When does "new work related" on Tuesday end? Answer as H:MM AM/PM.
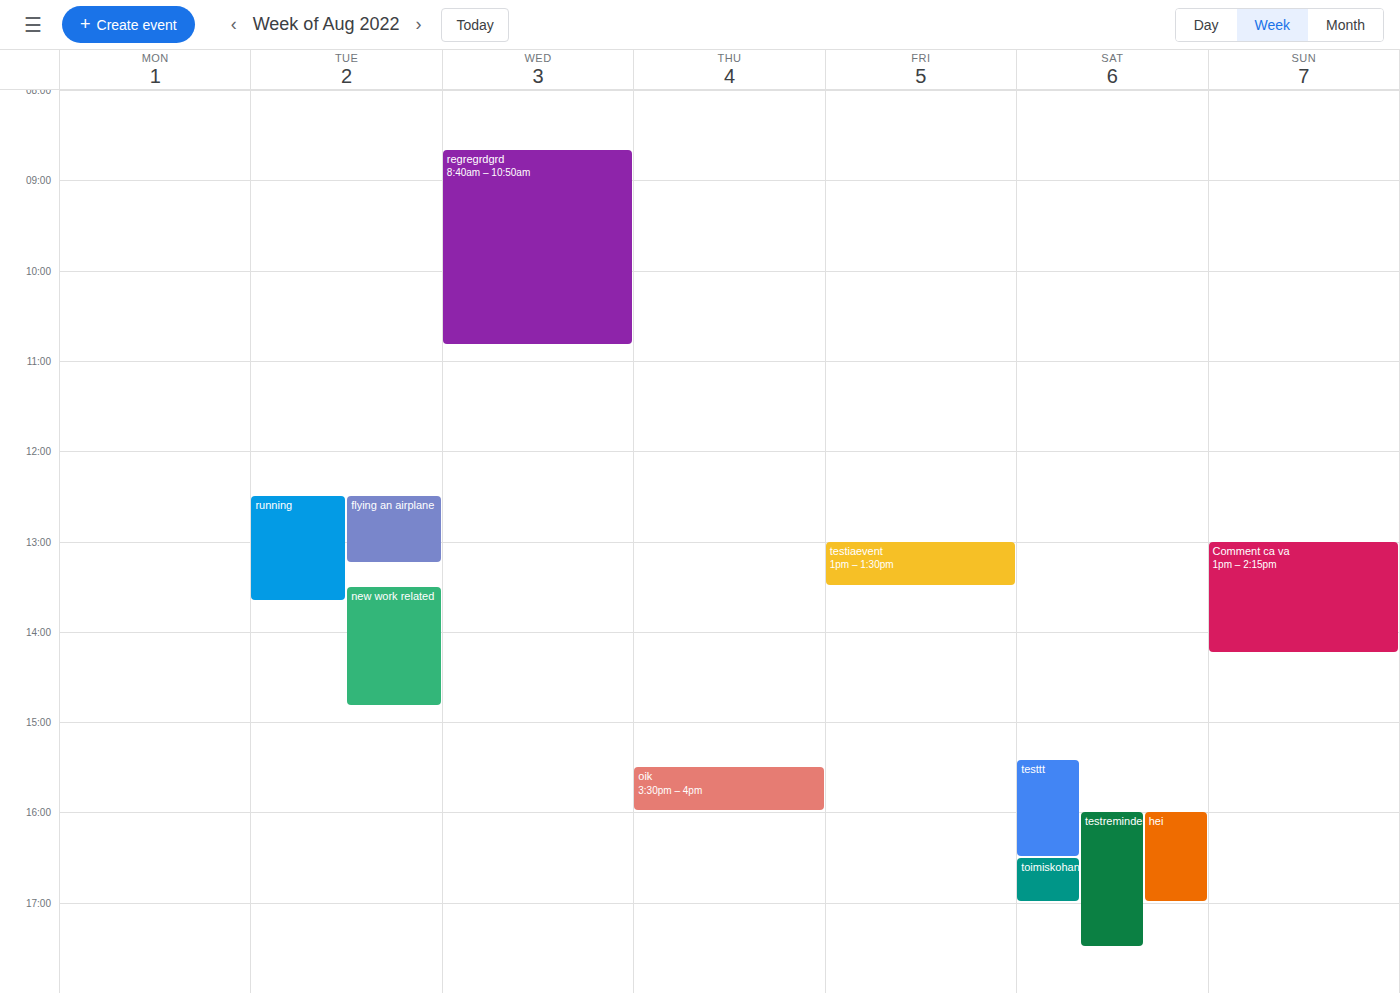
2:50 PM